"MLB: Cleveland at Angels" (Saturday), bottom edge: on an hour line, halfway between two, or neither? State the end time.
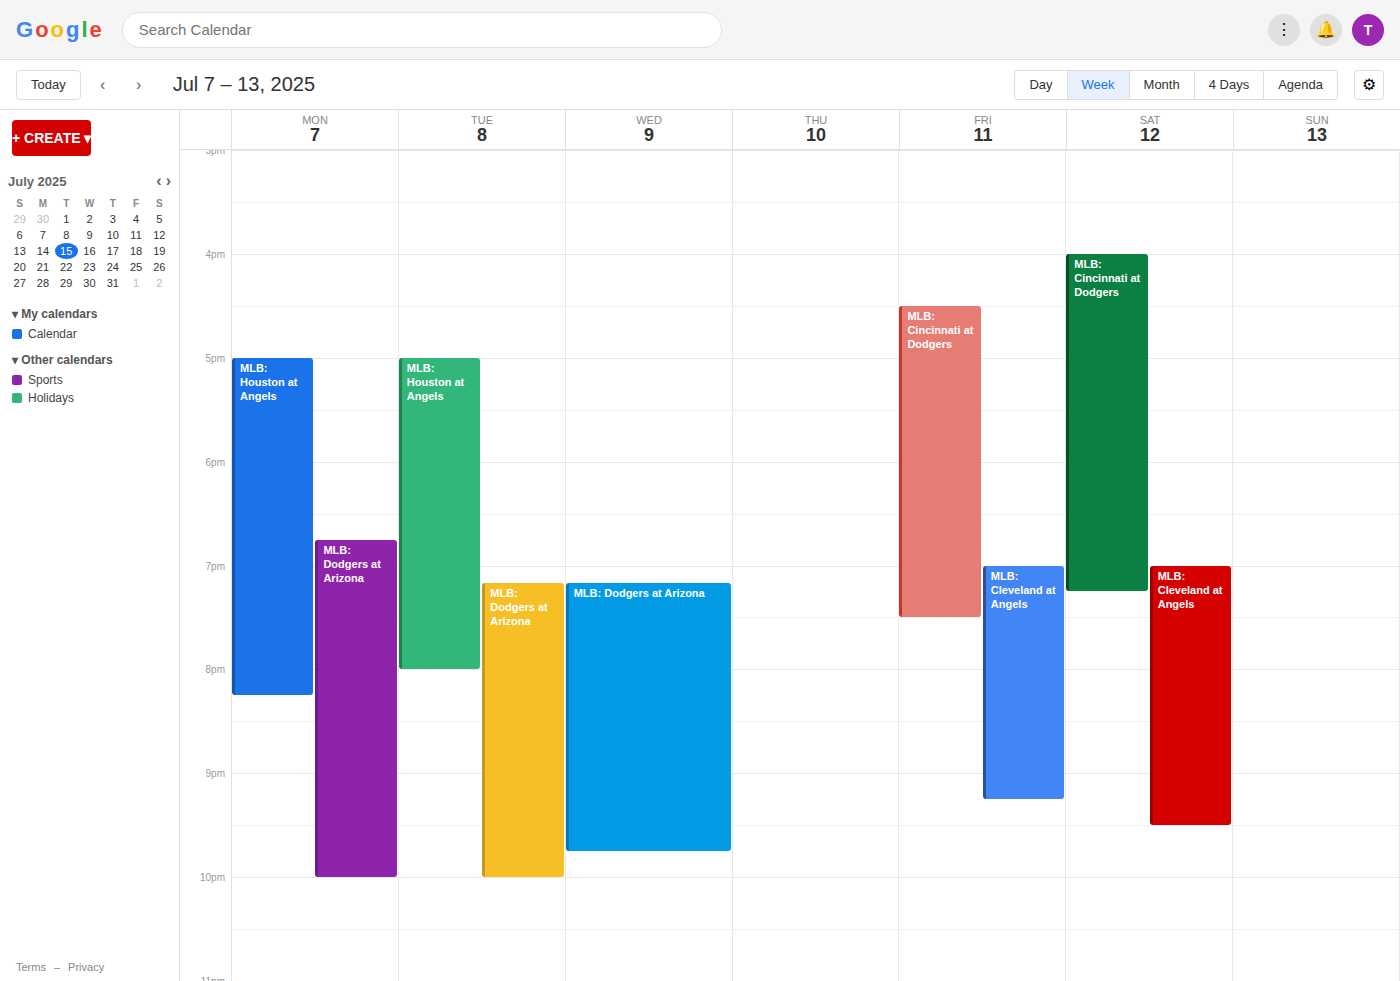
21:30 -- halfway between the 21:00 and 22:00 lines.